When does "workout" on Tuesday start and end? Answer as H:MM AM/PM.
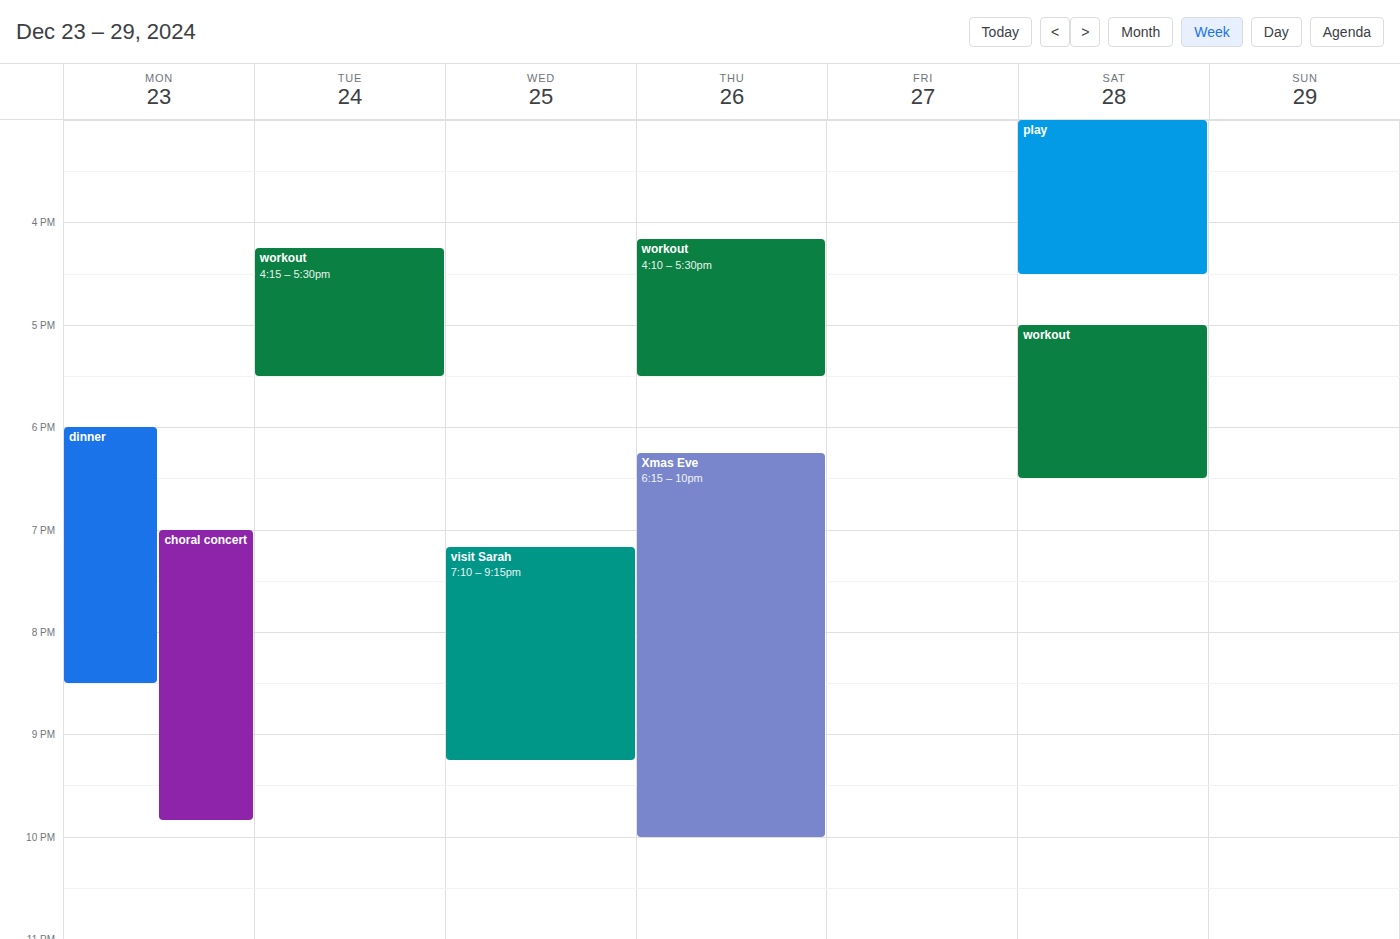
4:15 PM to 5:30 PM